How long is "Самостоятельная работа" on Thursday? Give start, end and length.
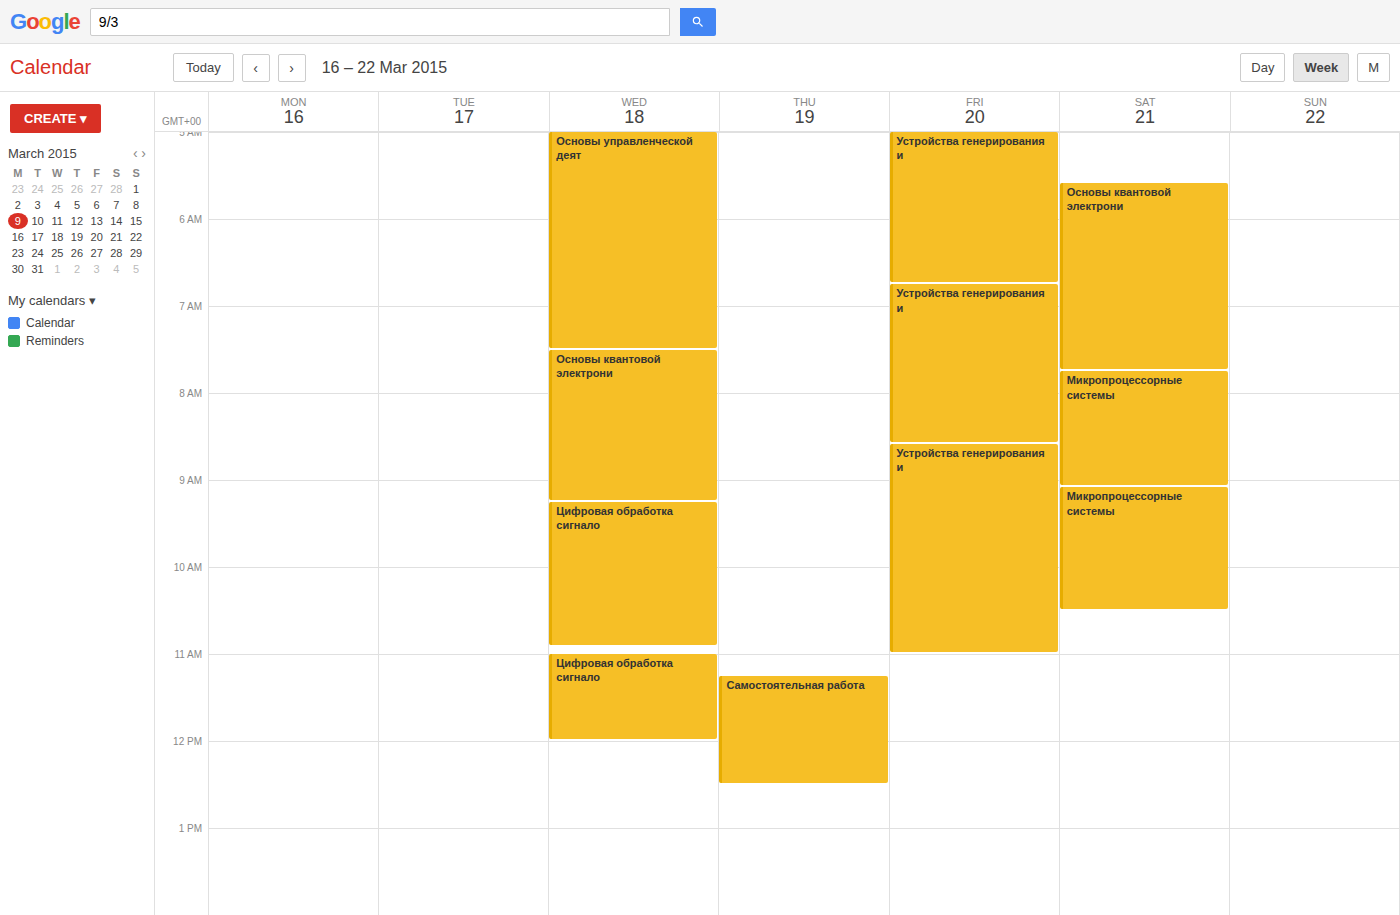
11:15 AM to 12:30 PM, 1 hour 15 minutes